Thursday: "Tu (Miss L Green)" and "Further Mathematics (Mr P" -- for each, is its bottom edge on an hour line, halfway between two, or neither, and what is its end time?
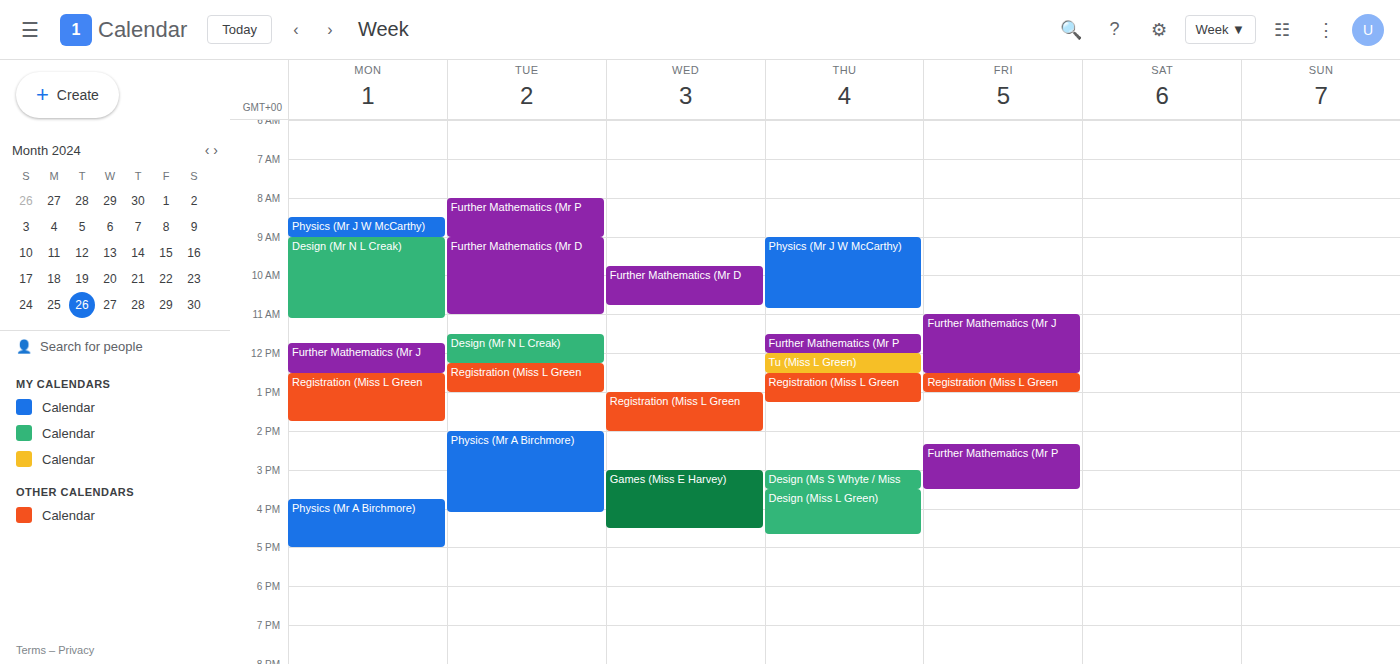
"Tu (Miss L Green)": 12:30 PM, halfway between the 12 PM and 1 PM lines. "Further Mathematics (Mr P": 12:00 PM, exactly on the 12 PM line.